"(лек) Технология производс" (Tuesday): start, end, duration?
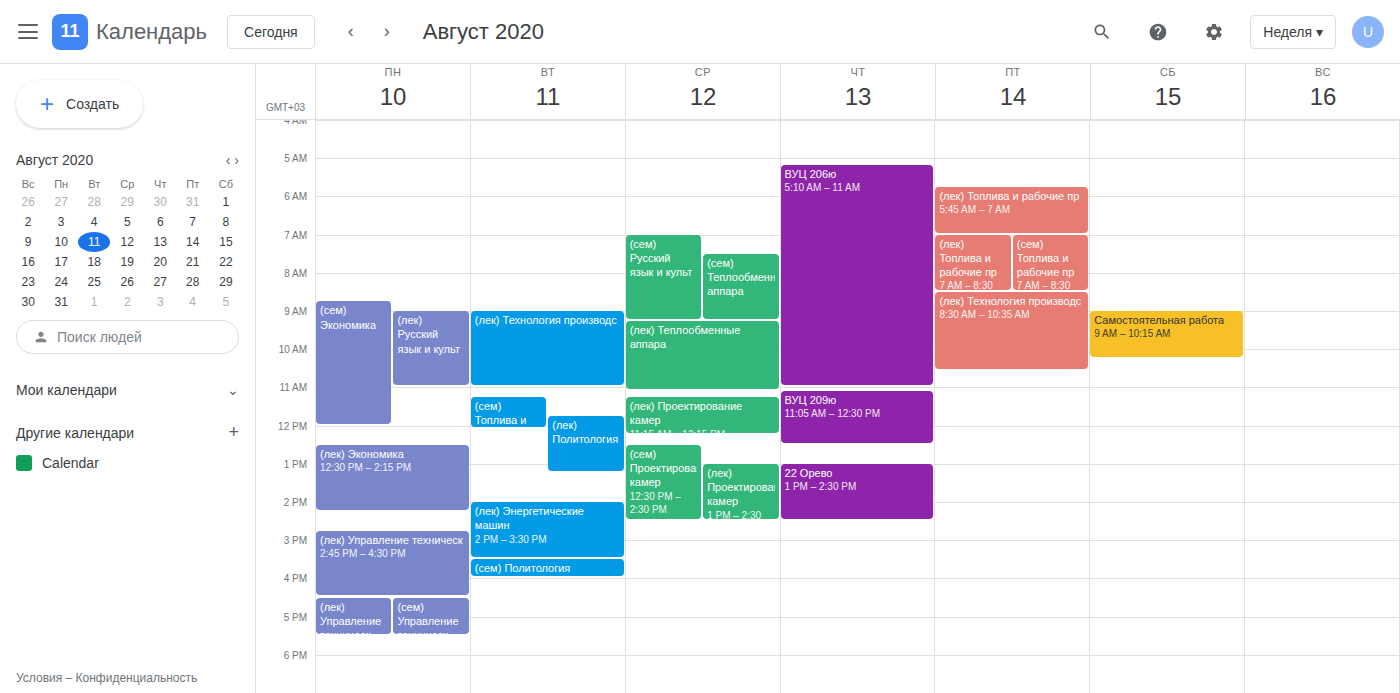
9:00 AM to 11:00 AM, 2 hours